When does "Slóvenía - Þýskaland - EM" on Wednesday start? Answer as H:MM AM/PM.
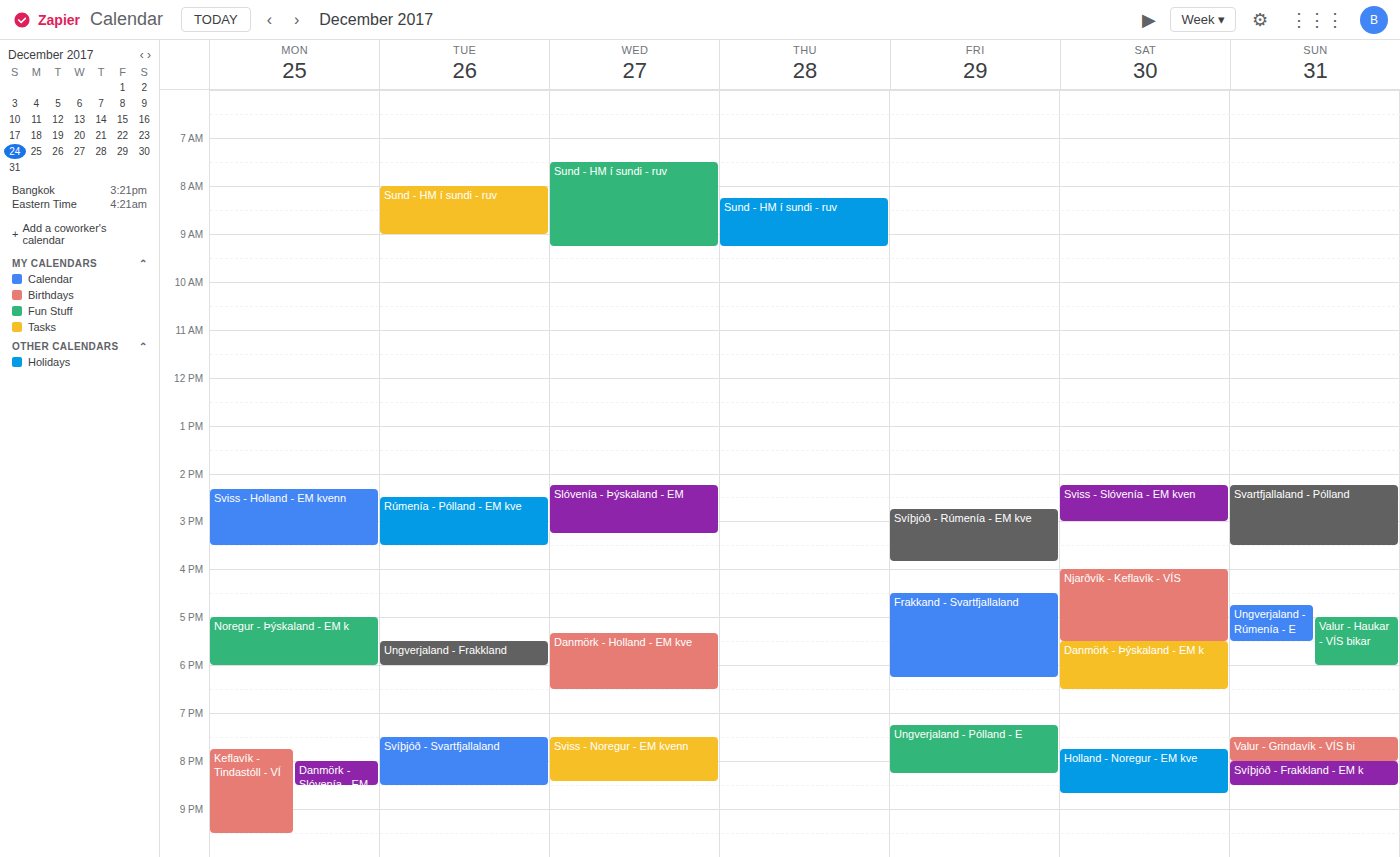
2:15 PM